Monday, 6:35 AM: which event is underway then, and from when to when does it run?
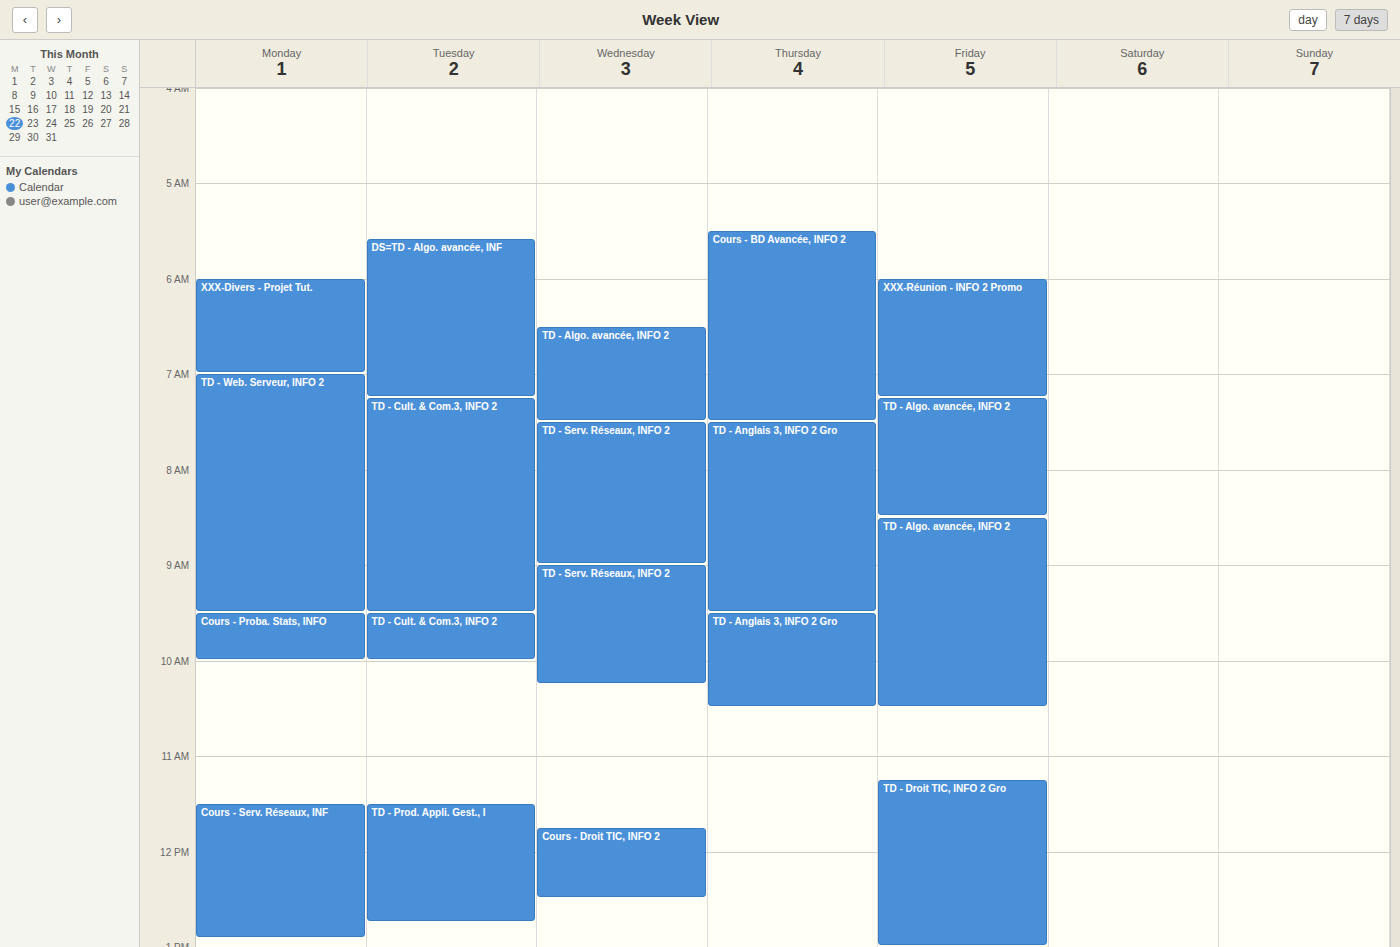
"XXX-Divers - Projet Tut.", 6:00 AM to 7:00 AM